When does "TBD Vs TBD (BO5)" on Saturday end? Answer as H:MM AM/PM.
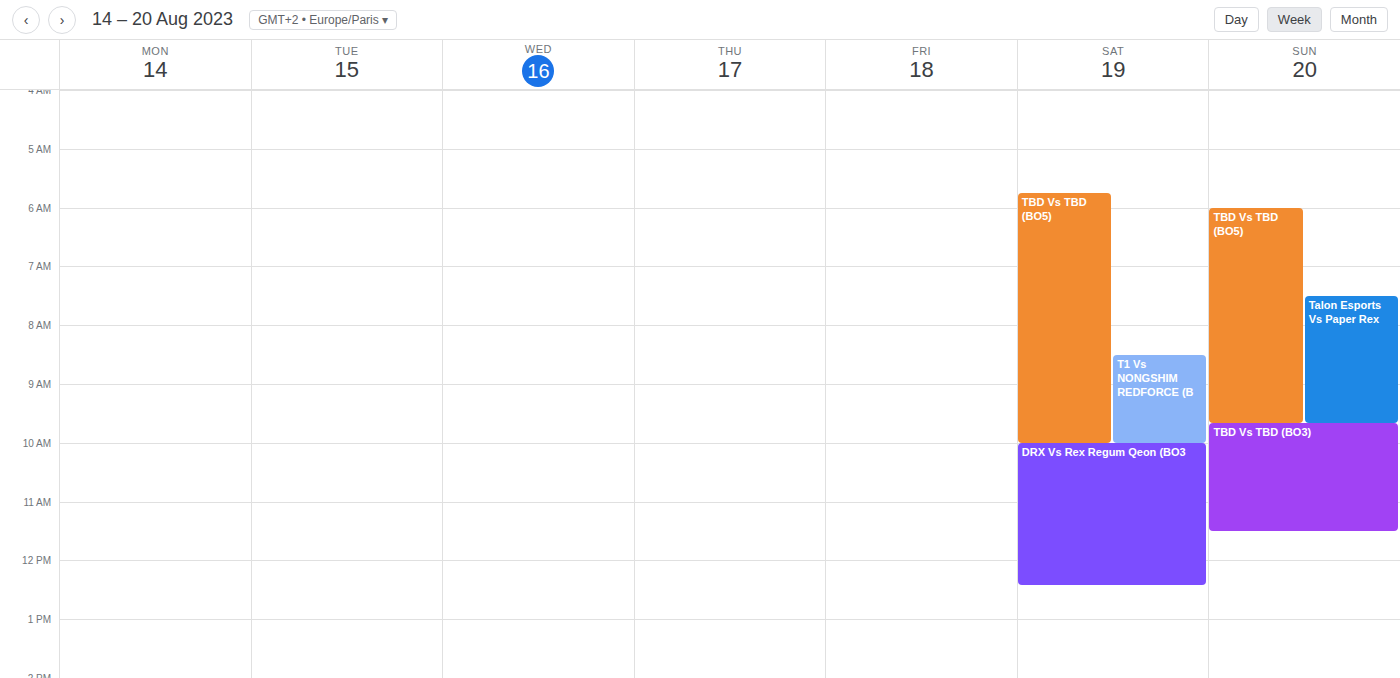
10:00 AM